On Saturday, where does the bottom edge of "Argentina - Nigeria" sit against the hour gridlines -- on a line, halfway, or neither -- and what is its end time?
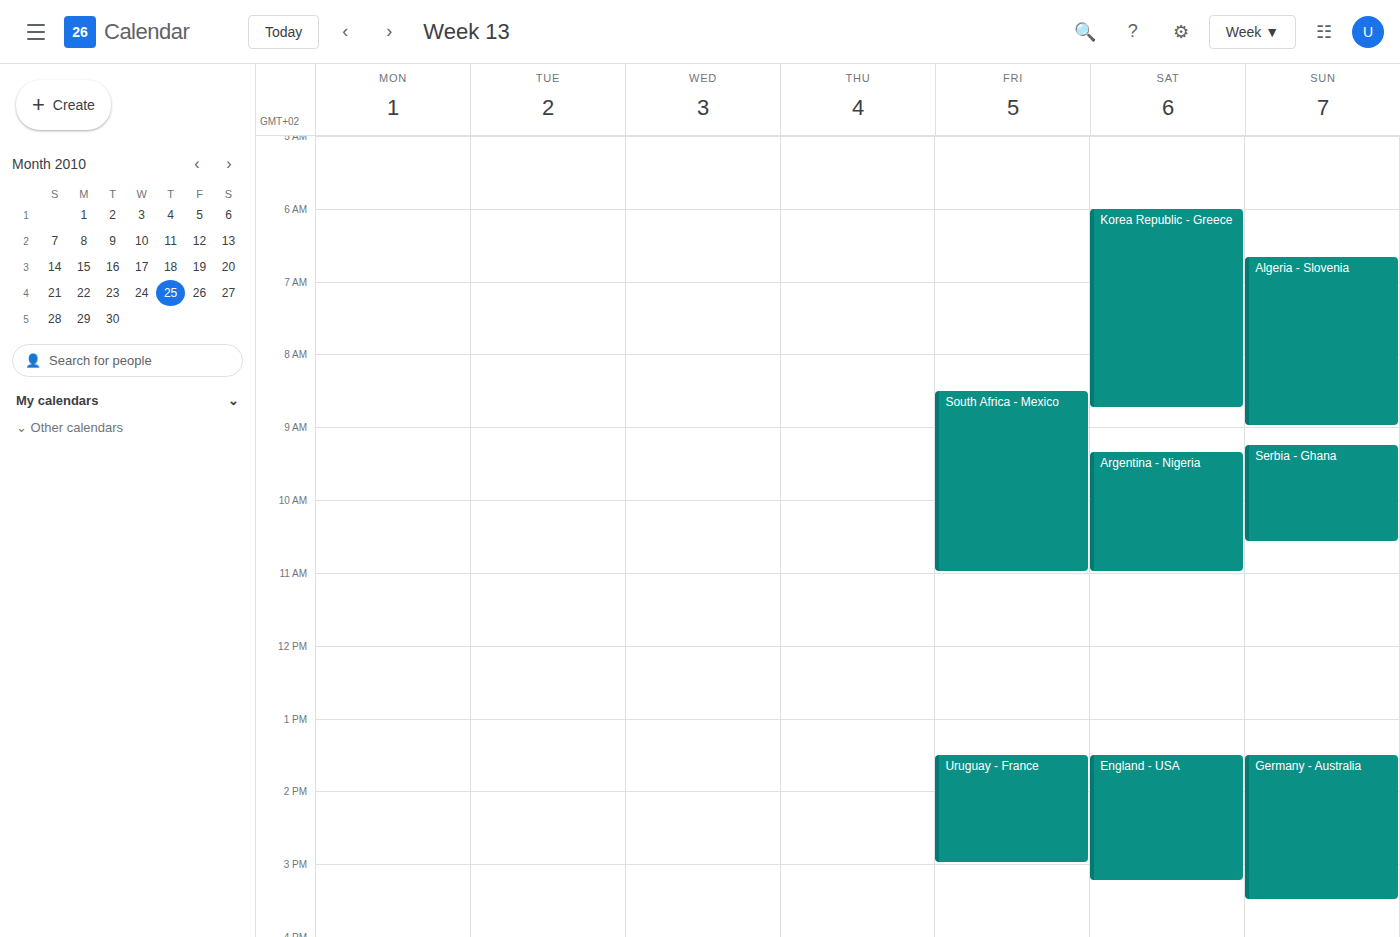
11:00 AM -- exactly on the 11 AM line.